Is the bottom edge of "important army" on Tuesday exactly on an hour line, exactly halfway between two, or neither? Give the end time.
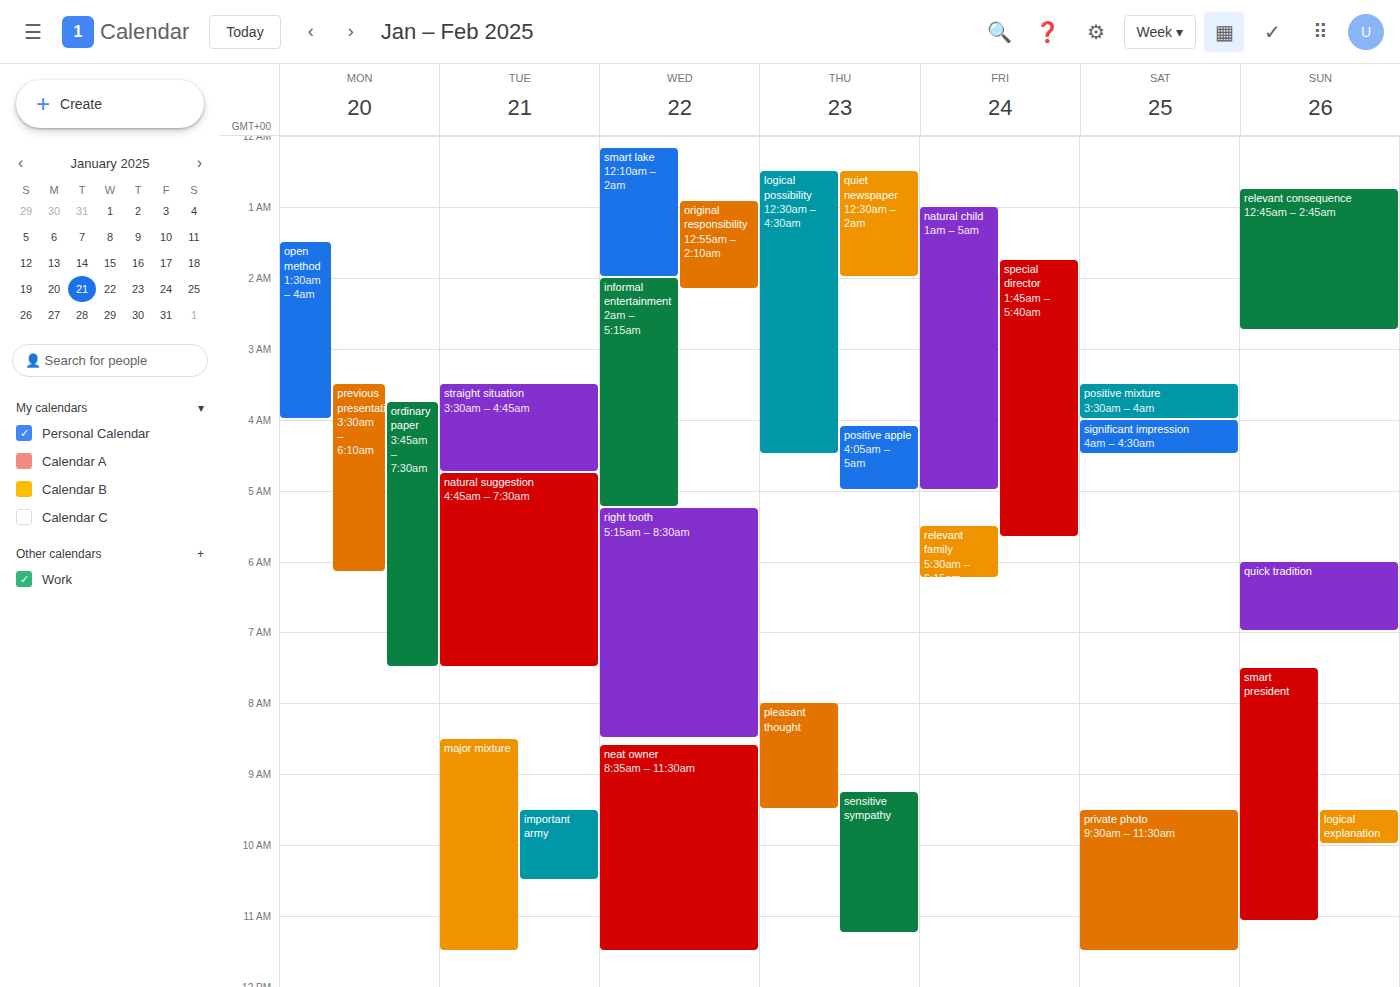
10:30 AM -- halfway between the 10 AM and 11 AM lines.